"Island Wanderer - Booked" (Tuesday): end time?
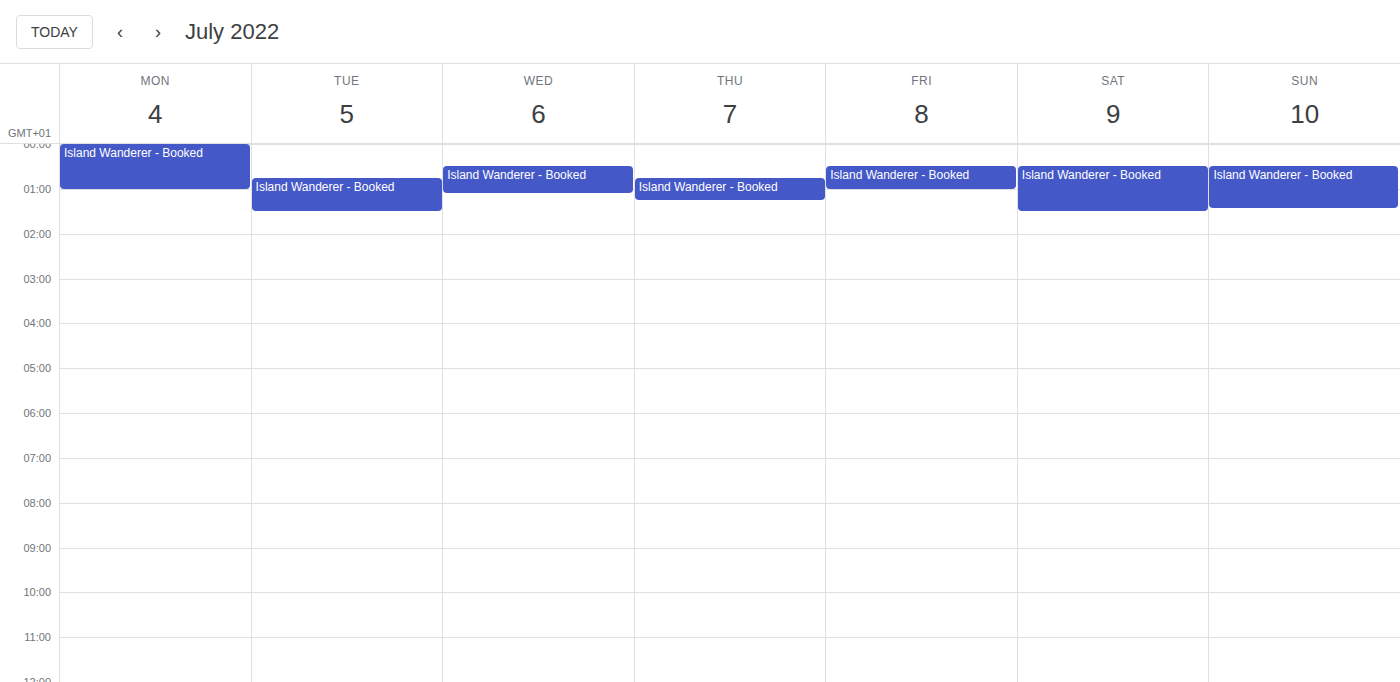
1:30 AM